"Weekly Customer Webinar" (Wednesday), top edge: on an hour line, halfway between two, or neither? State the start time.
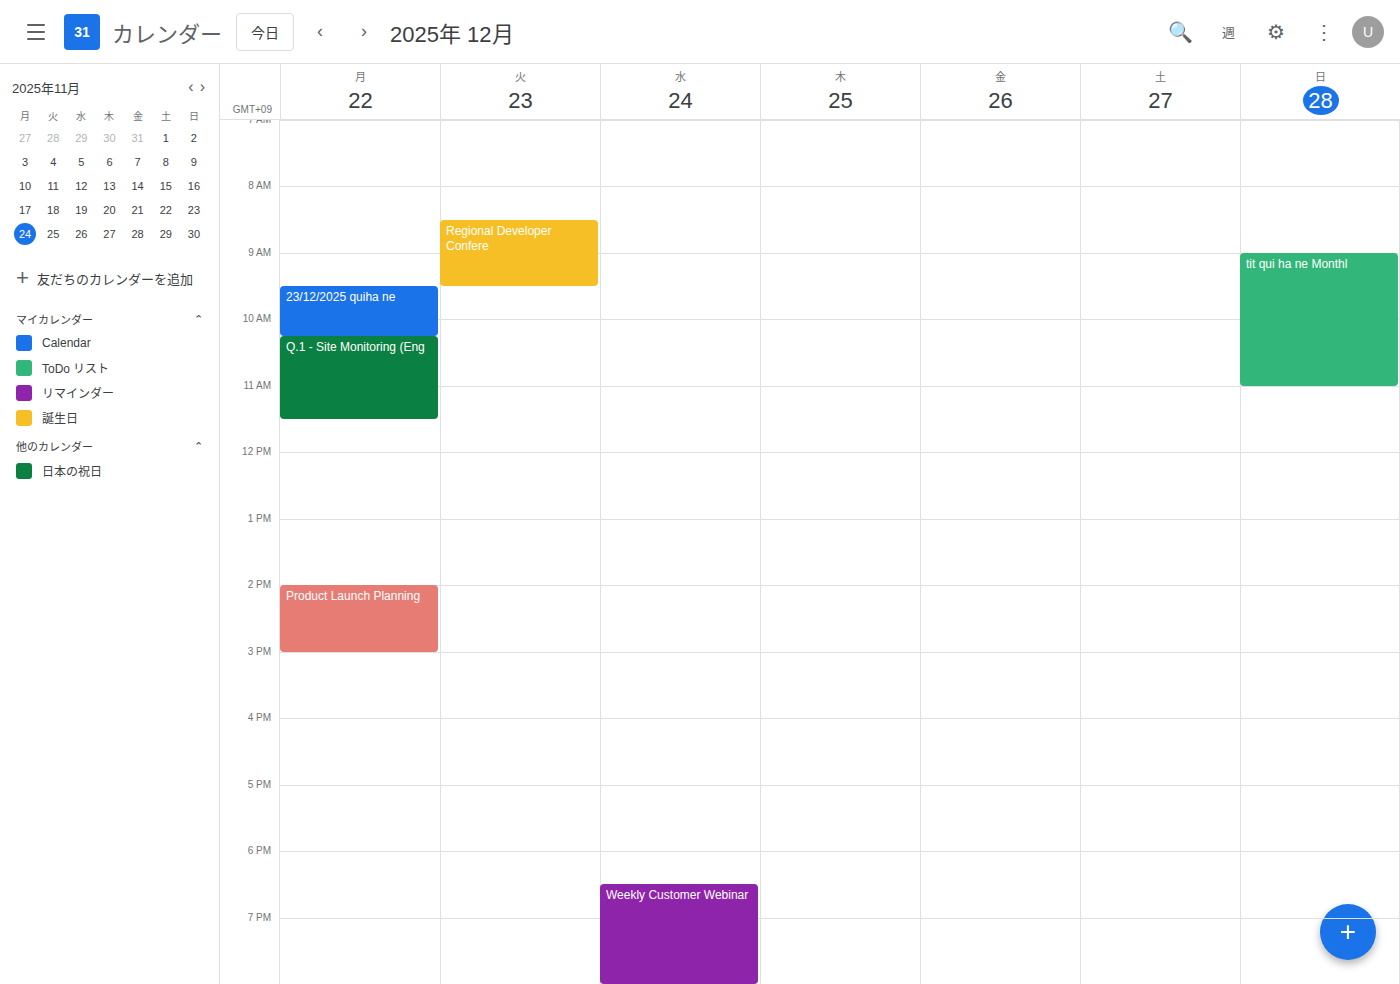
6:30 PM -- halfway between the 6 PM and 7 PM lines.